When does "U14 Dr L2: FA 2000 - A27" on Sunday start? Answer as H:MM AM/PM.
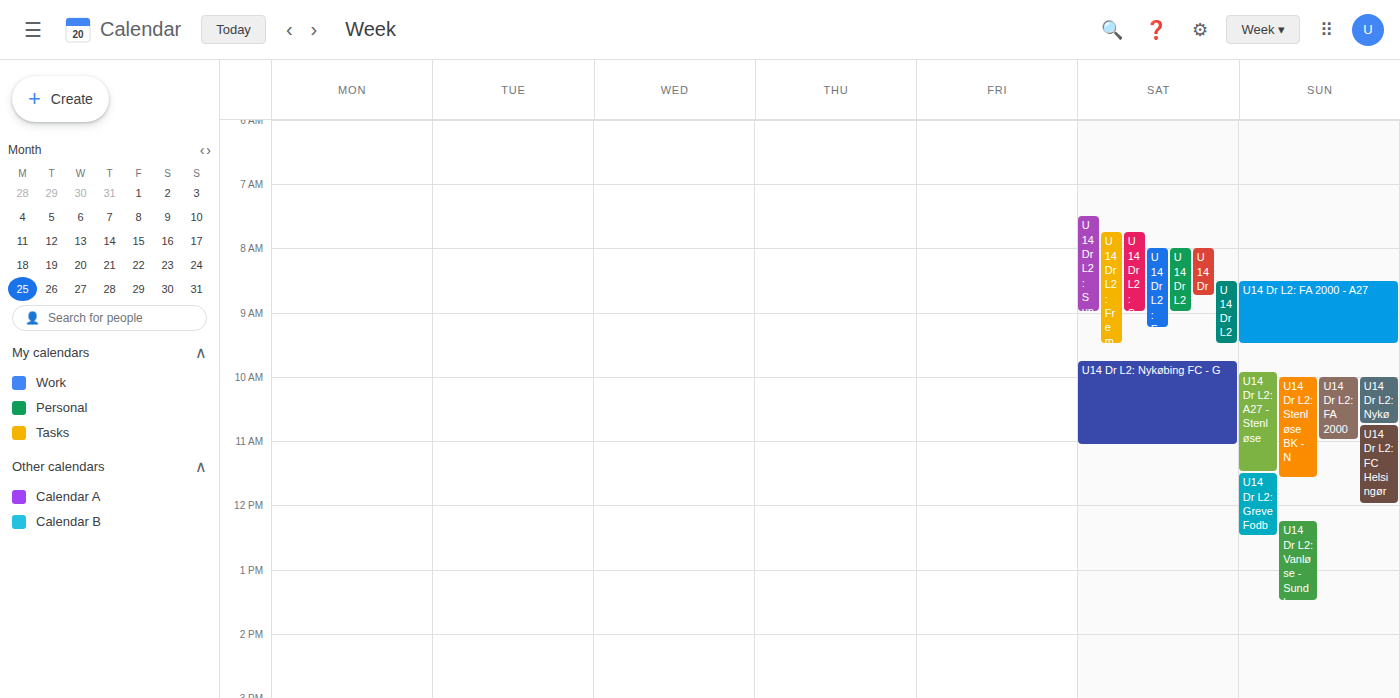
8:30 AM